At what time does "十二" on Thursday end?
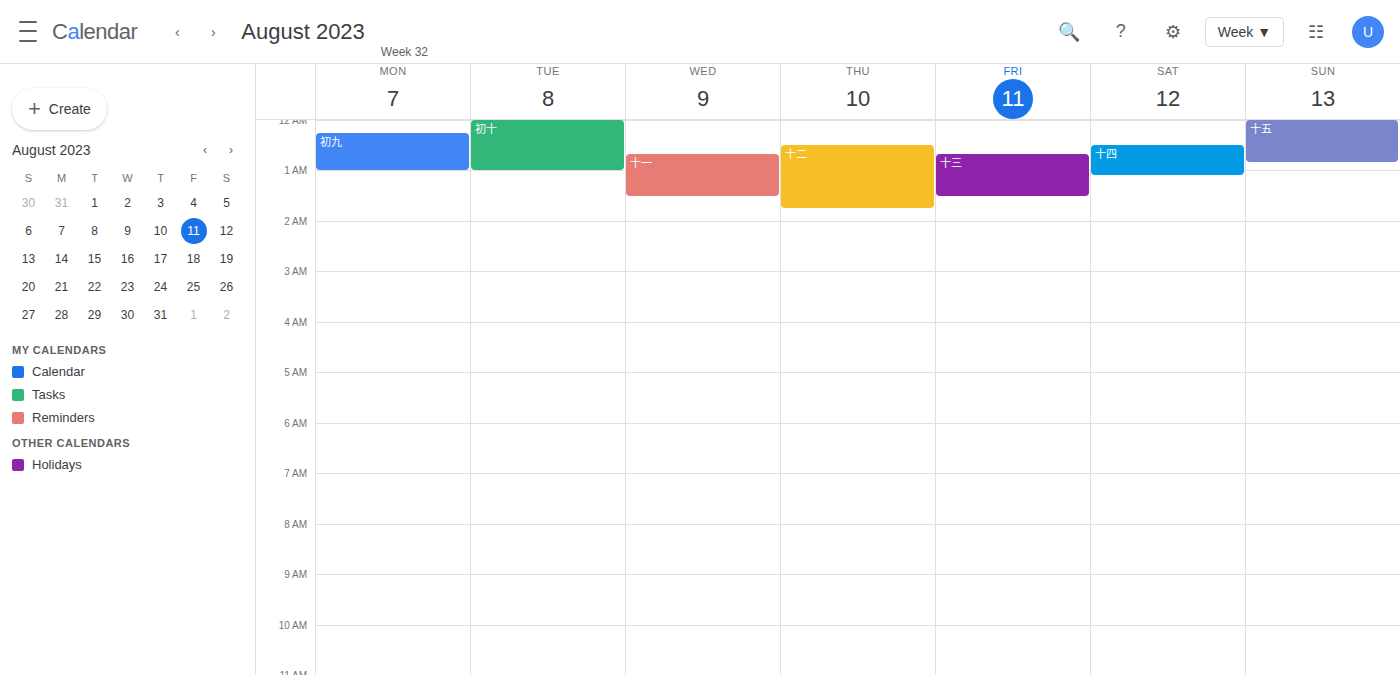
1:45 AM